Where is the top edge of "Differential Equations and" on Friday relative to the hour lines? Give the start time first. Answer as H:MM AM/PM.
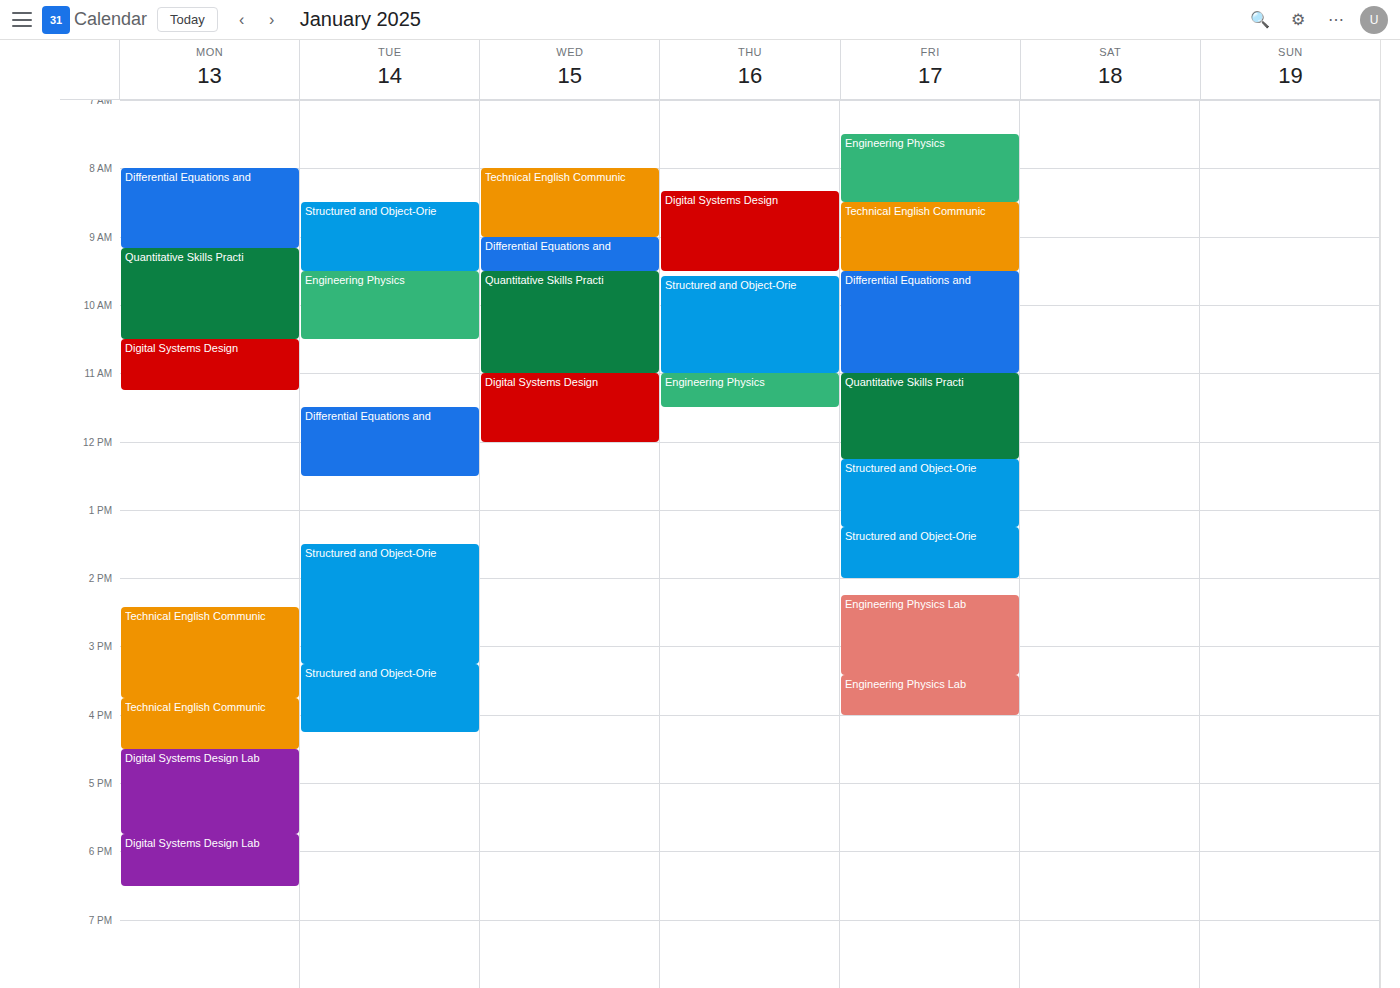
9:30 AM -- halfway between the 9 AM and 10 AM lines.